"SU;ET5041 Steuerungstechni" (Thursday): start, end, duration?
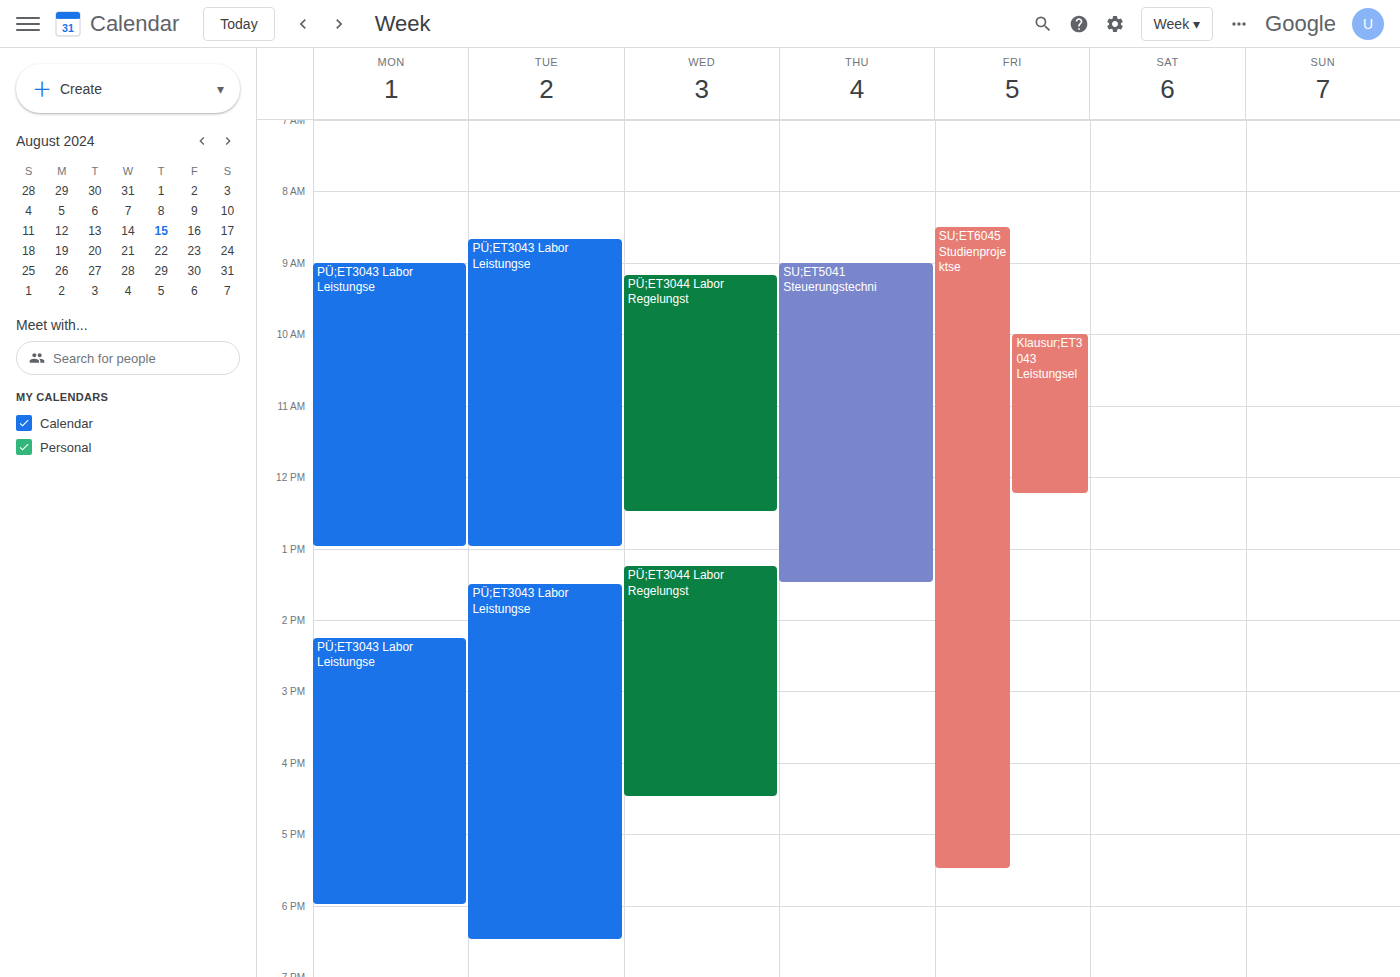
9:00 AM to 1:30 PM, 4 hours 30 minutes